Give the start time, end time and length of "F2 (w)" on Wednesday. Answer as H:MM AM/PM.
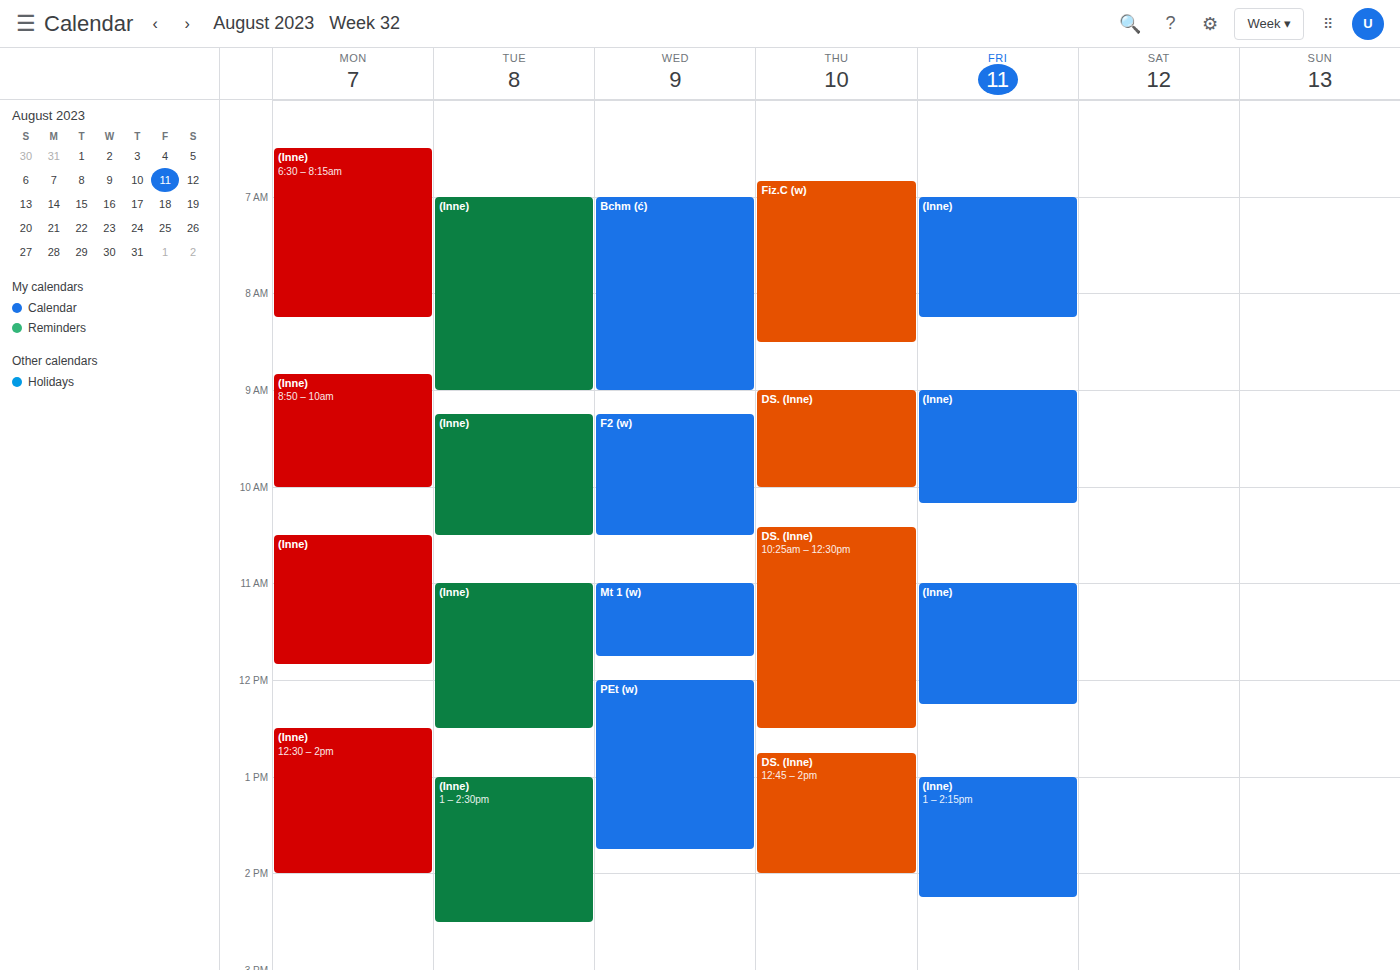
9:15 AM to 10:30 AM, 1 hour 15 minutes